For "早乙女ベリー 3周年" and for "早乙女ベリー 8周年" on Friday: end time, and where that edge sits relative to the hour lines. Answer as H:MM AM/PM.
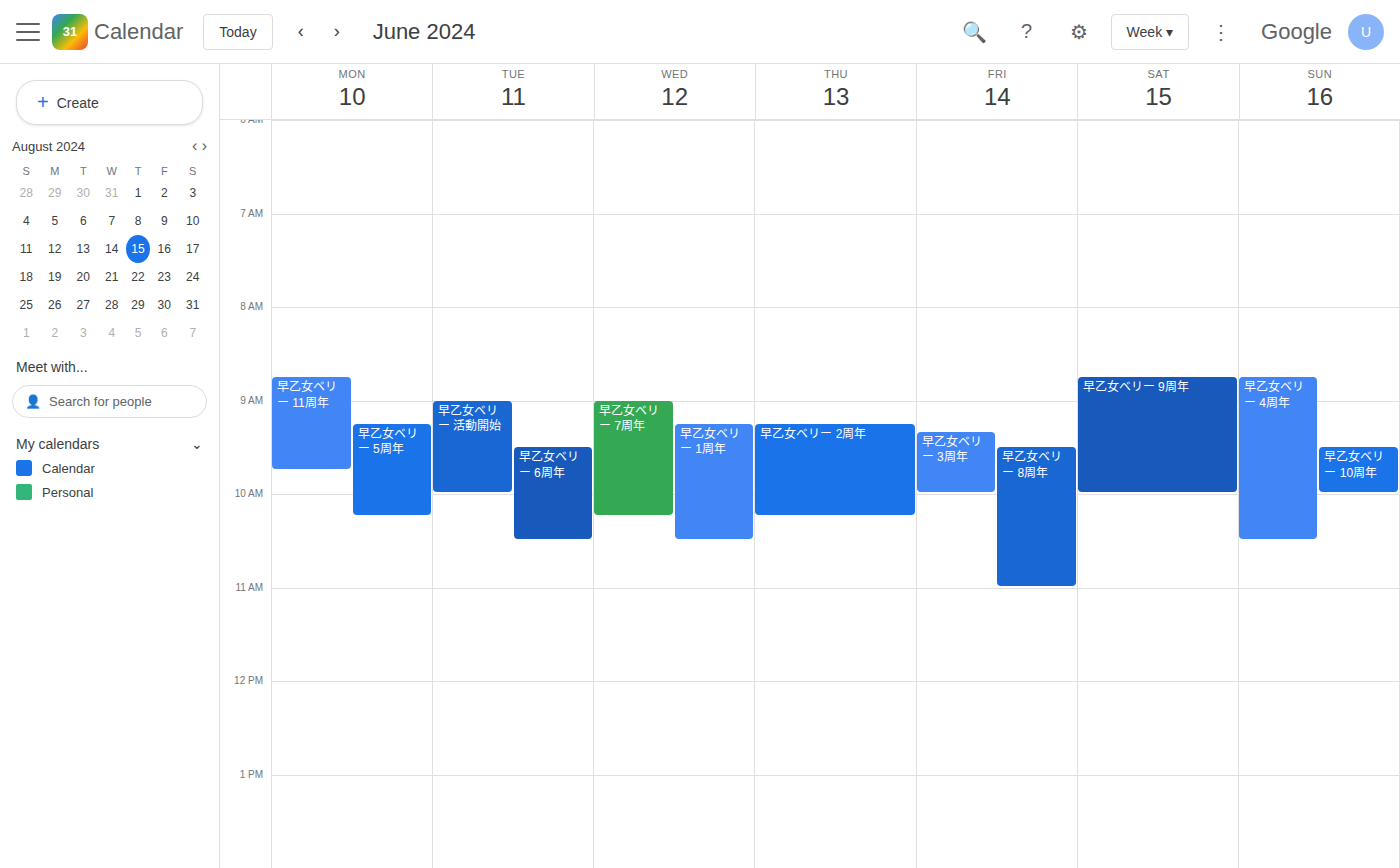
"早乙女ベリー 3周年": 10:00 AM, exactly on the 10 AM line. "早乙女ベリー 8周年": 11:00 AM, exactly on the 11 AM line.